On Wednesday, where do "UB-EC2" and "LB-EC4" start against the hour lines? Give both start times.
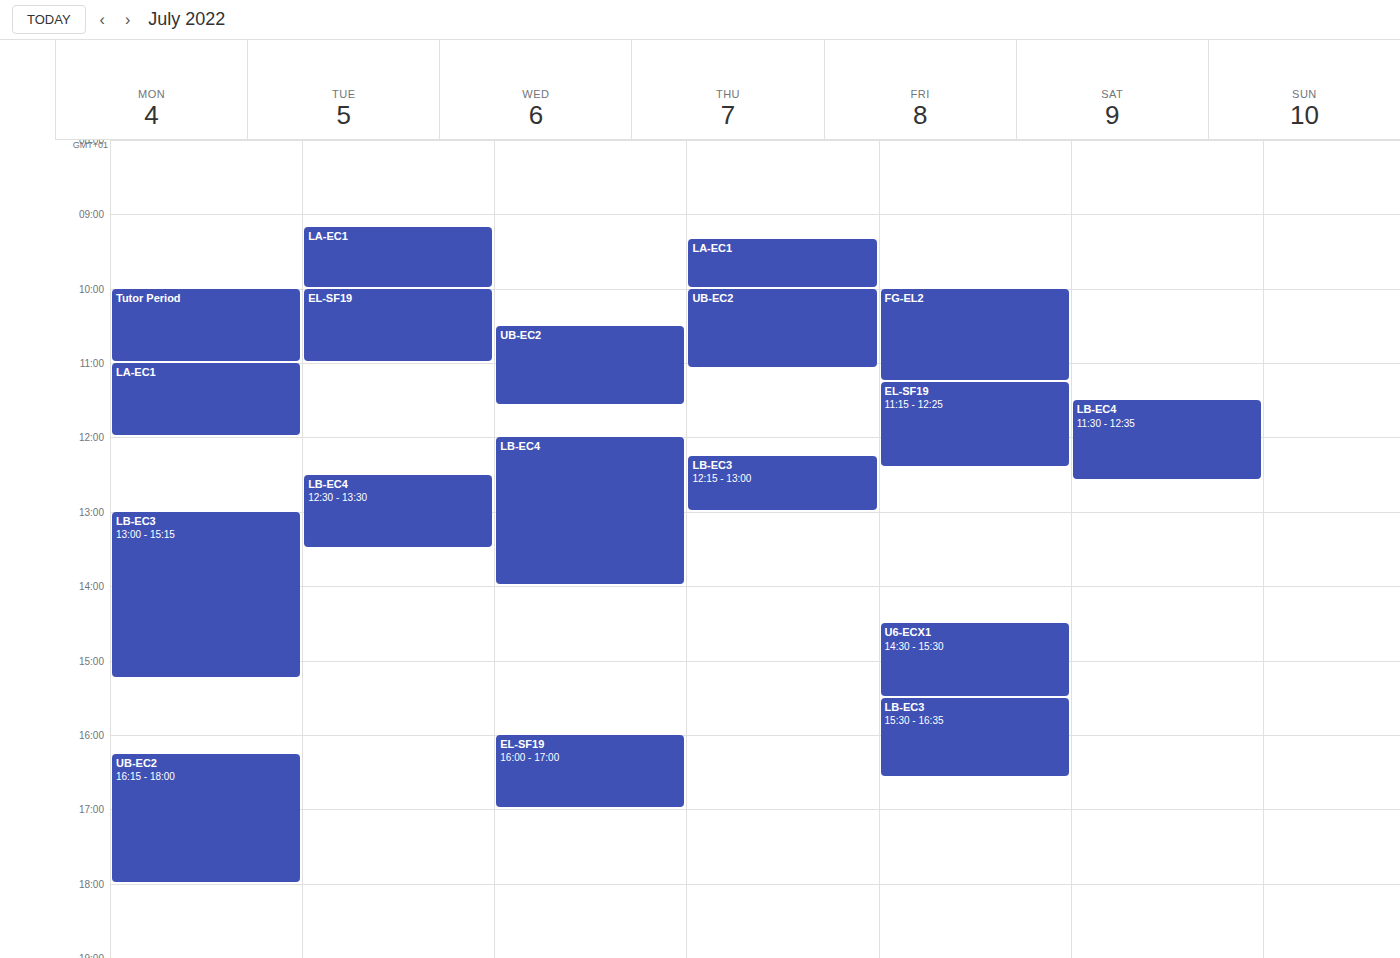
"UB-EC2": 10:30 AM, halfway between the 10 AM and 11 AM lines. "LB-EC4": 12:00 PM, exactly on the 12 PM line.